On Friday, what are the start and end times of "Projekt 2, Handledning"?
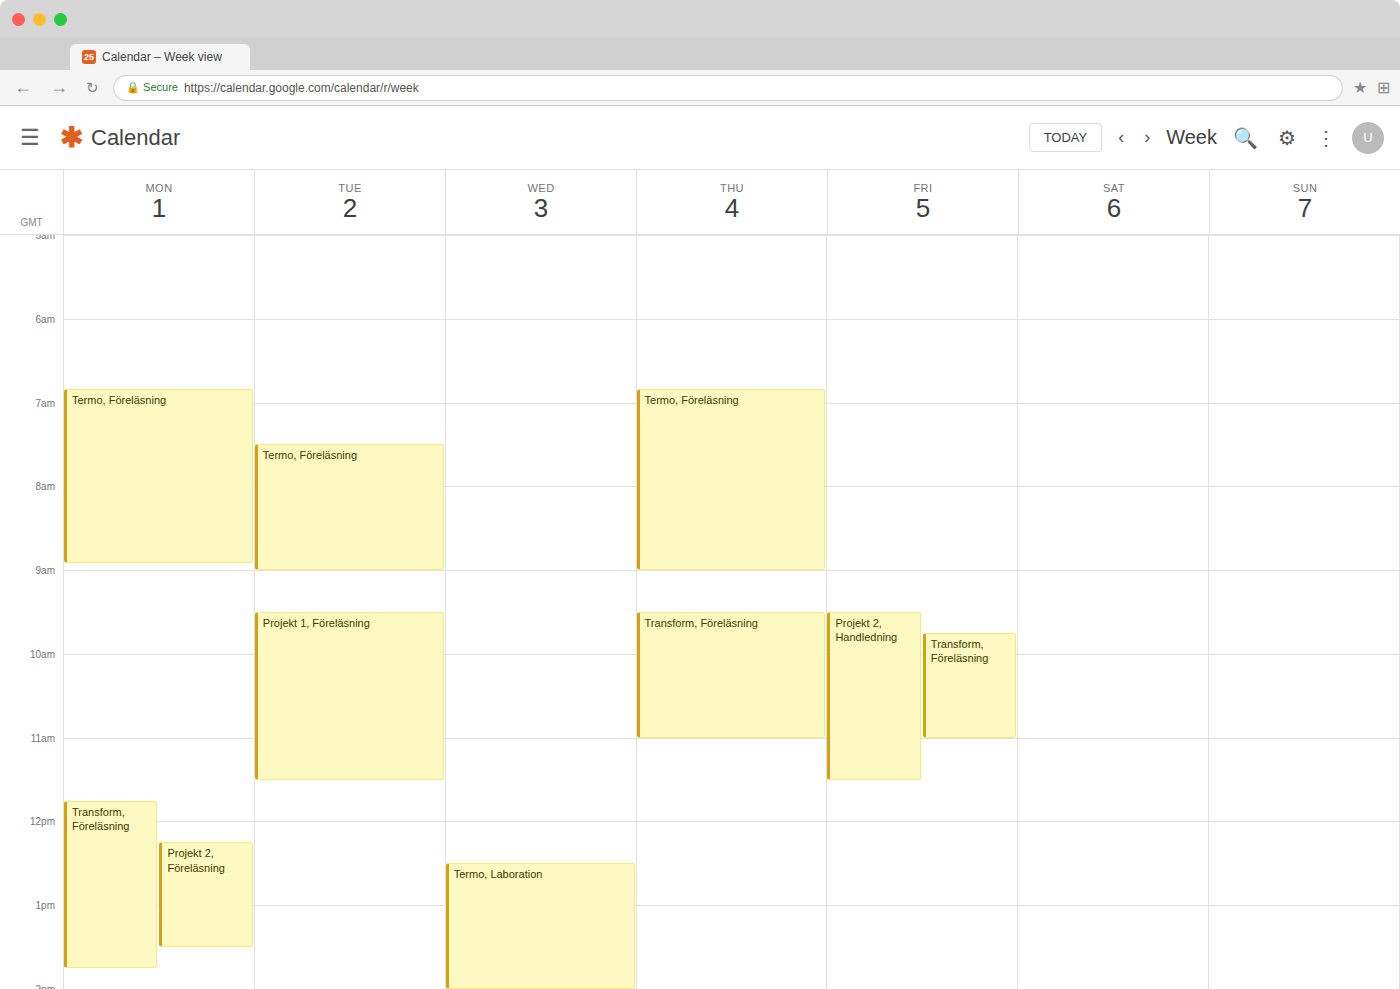
9:30 AM to 11:30 AM